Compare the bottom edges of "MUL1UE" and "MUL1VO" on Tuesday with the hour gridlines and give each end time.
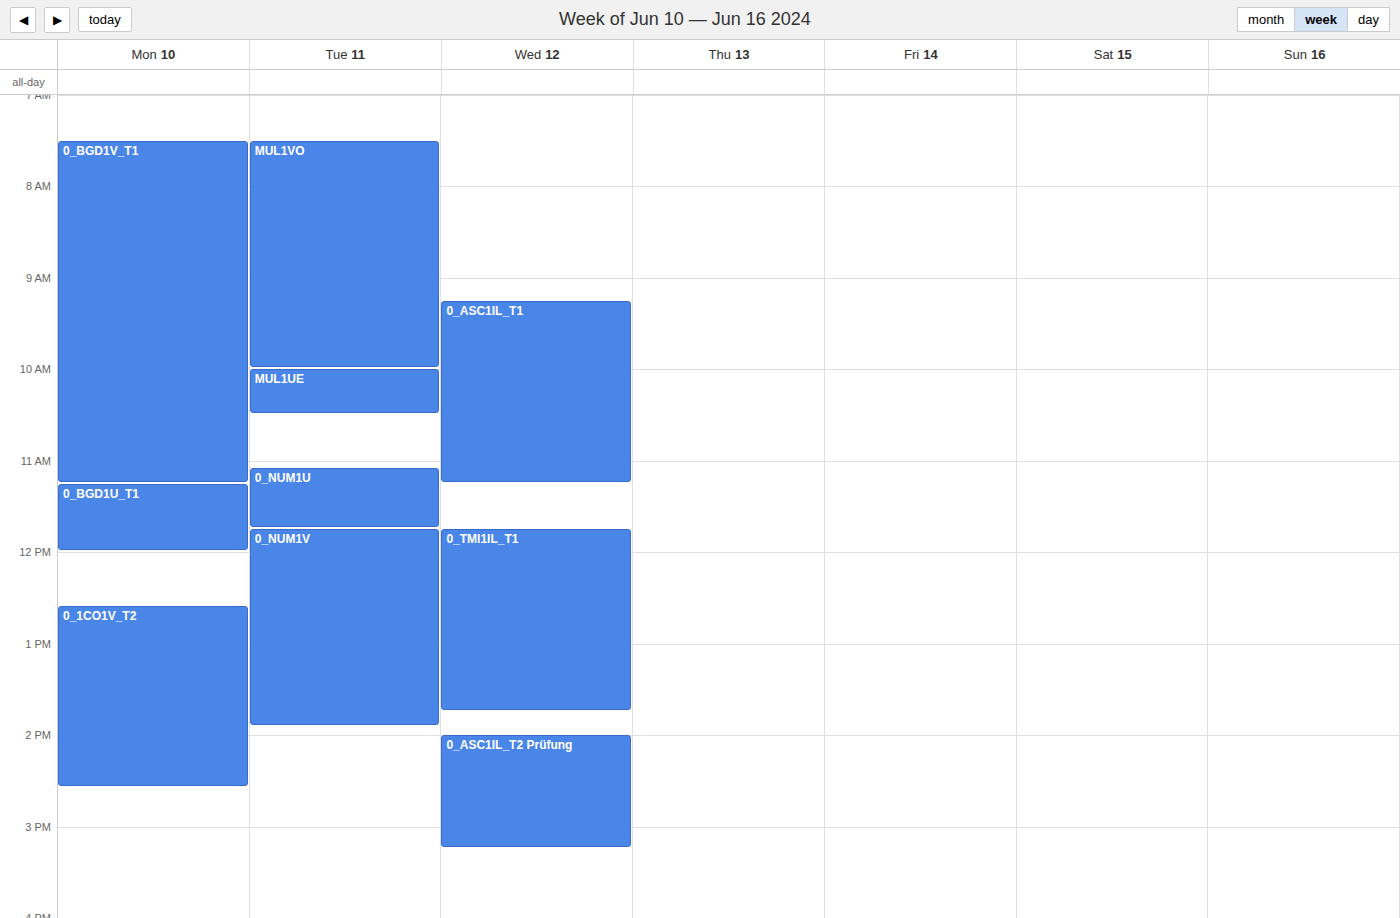
"MUL1UE": 10:30 AM, halfway between the 10 AM and 11 AM lines. "MUL1VO": 10:00 AM, exactly on the 10 AM line.